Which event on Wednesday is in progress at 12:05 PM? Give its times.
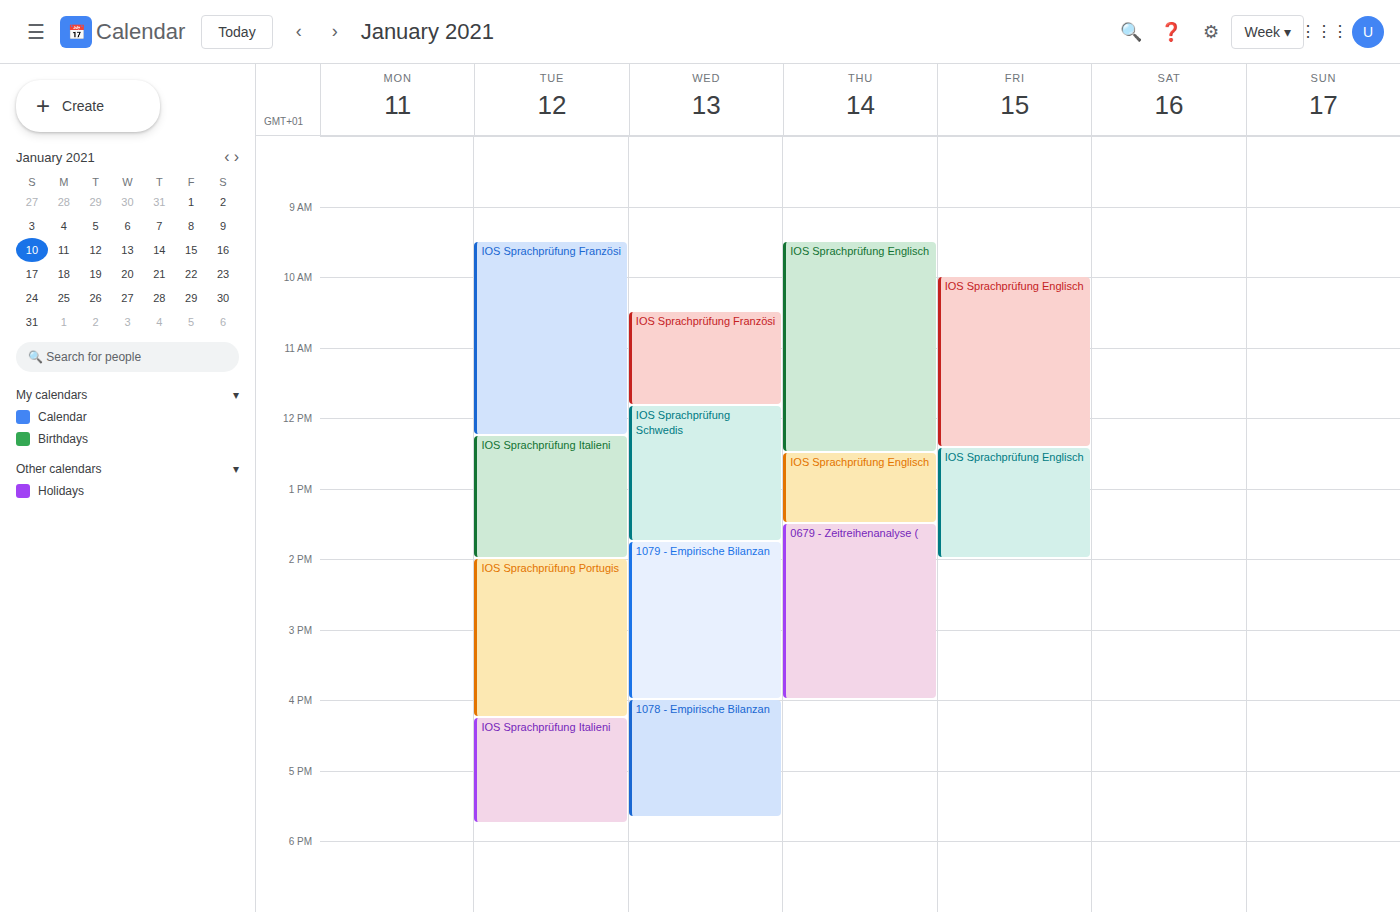
"IOS Sprachprüfung Schwedis", 11:50 AM to 1:45 PM